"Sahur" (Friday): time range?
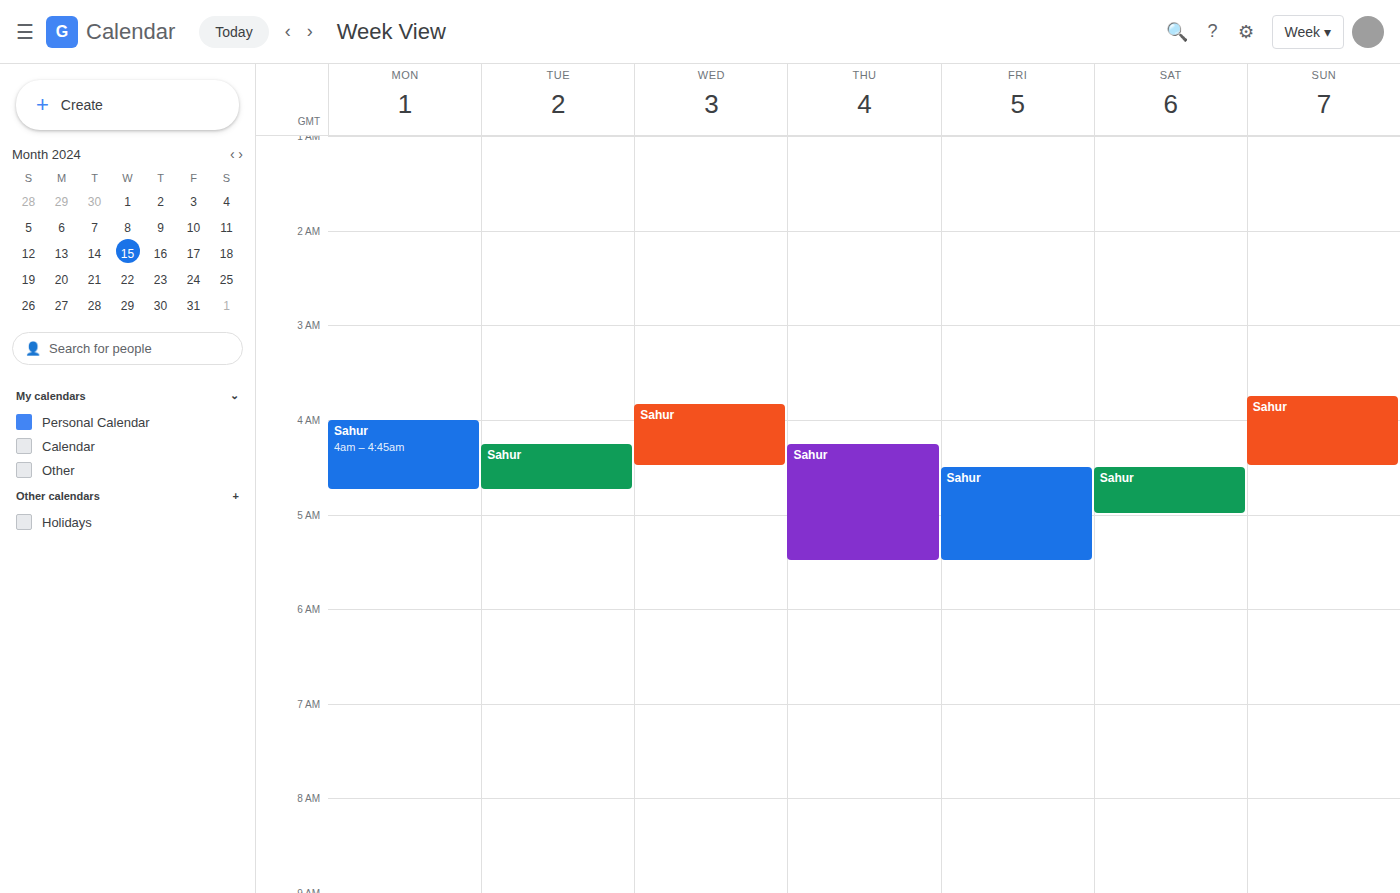
4:30 AM to 5:30 AM